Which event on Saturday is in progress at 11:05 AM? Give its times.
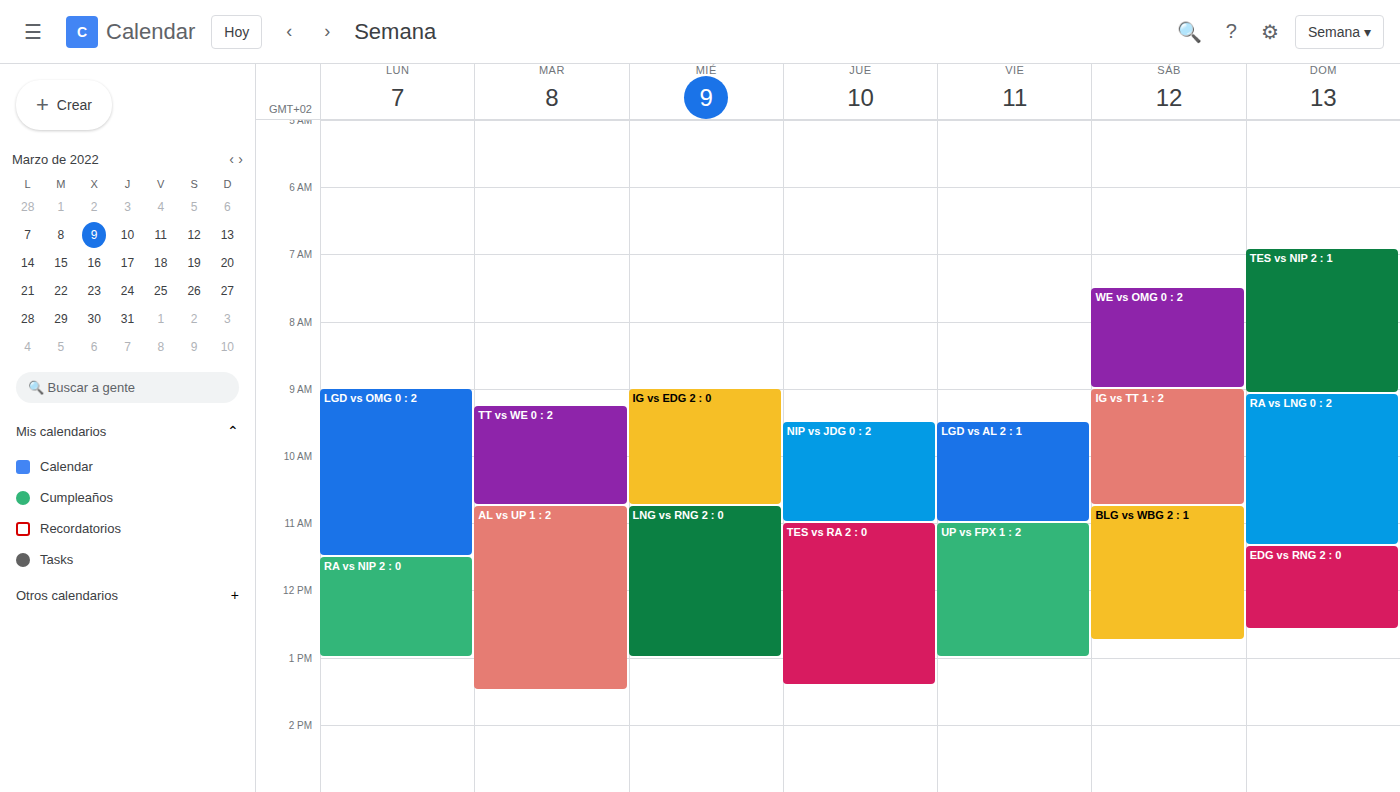
"BLG vs WBG 2 : 1", 10:45 AM to 12:45 PM